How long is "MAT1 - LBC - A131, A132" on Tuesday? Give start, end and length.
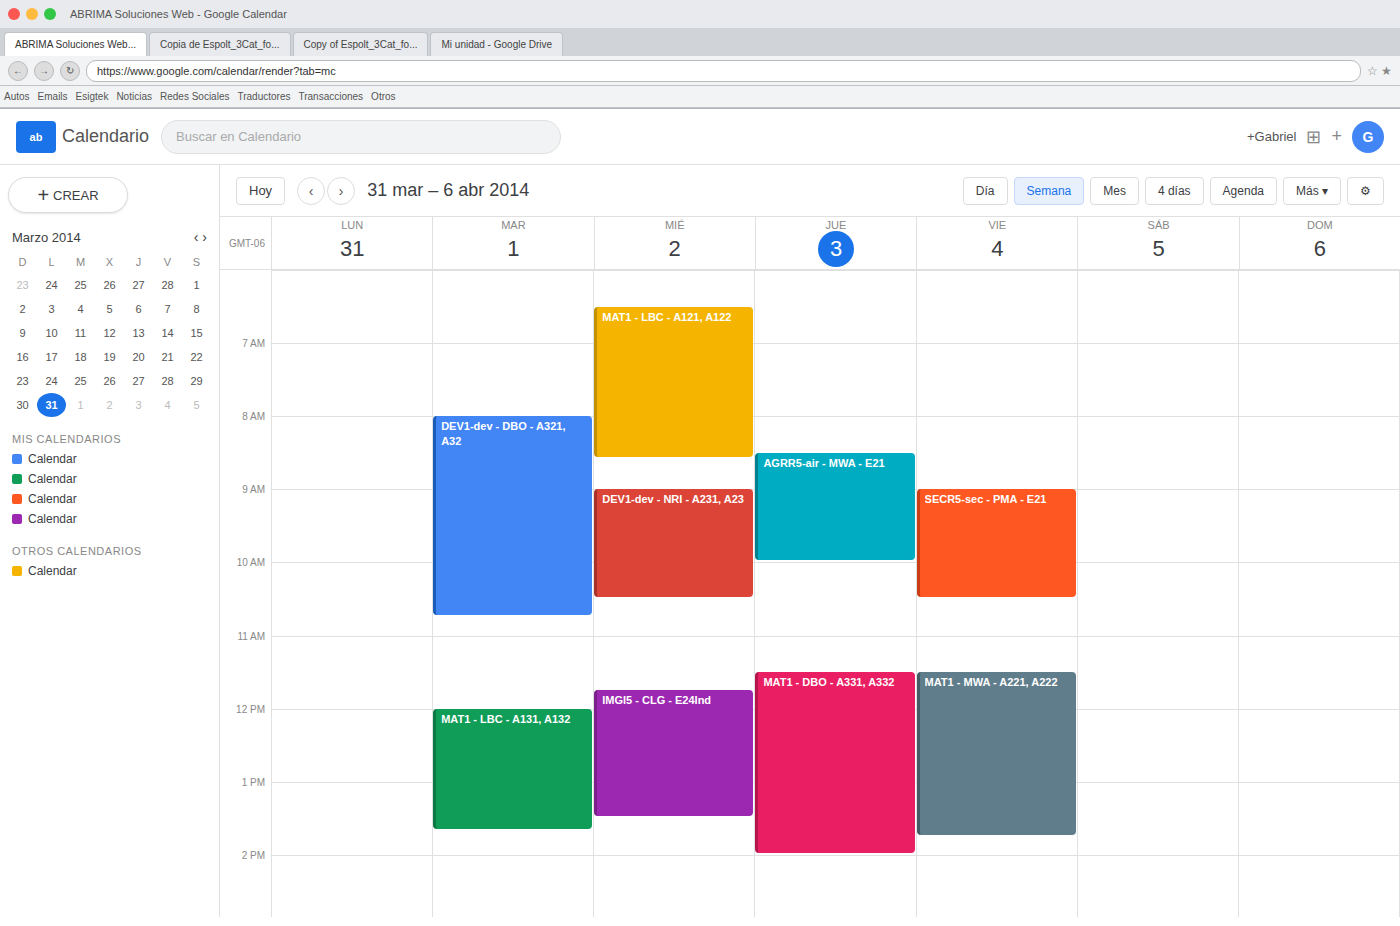
12:00 PM to 1:40 PM, 1 hour 40 minutes